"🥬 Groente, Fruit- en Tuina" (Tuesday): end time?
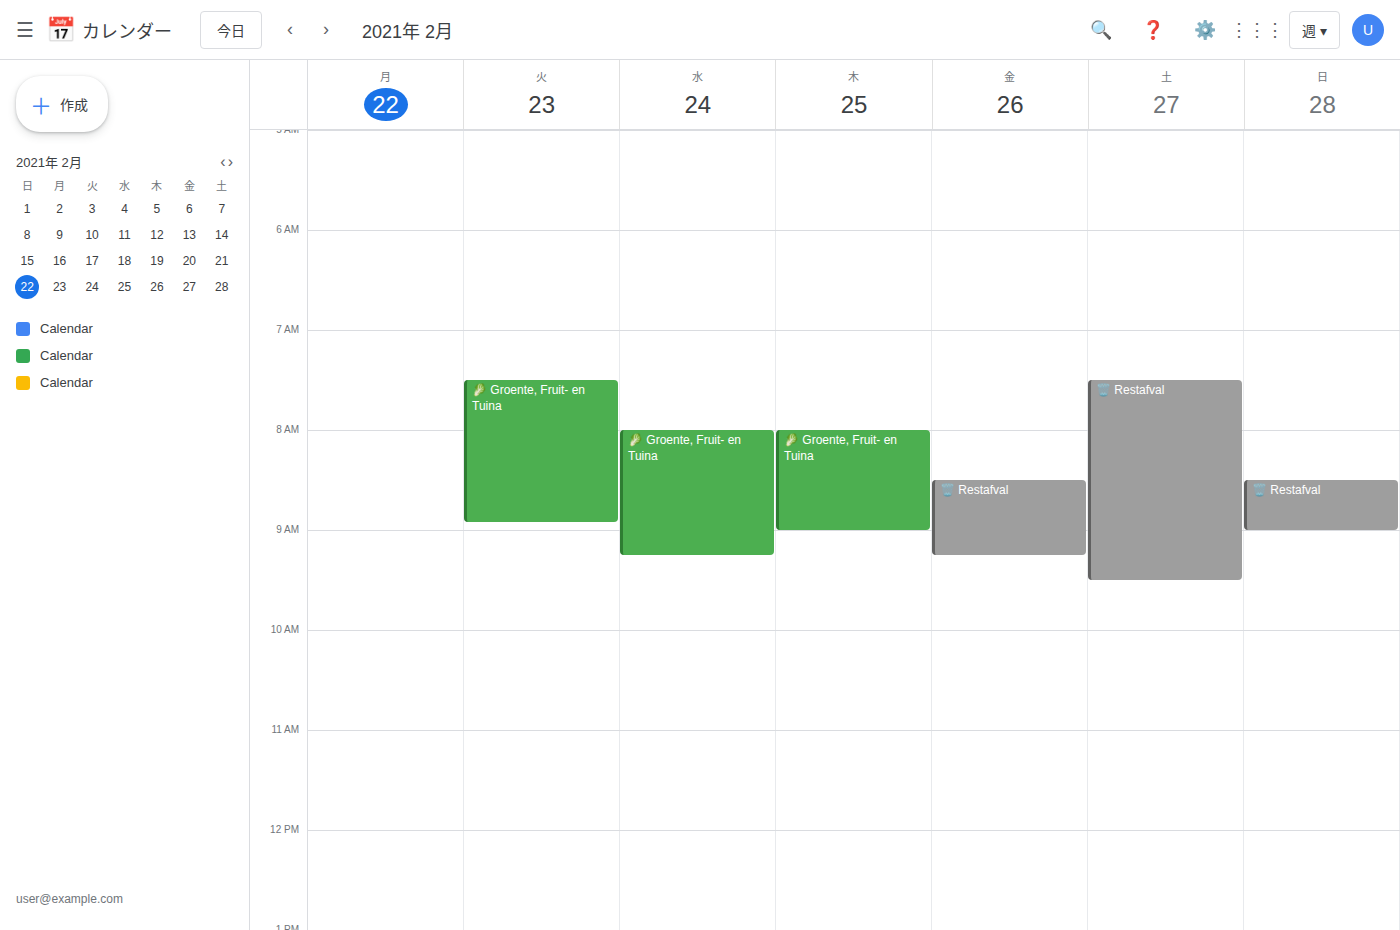
8:55 AM